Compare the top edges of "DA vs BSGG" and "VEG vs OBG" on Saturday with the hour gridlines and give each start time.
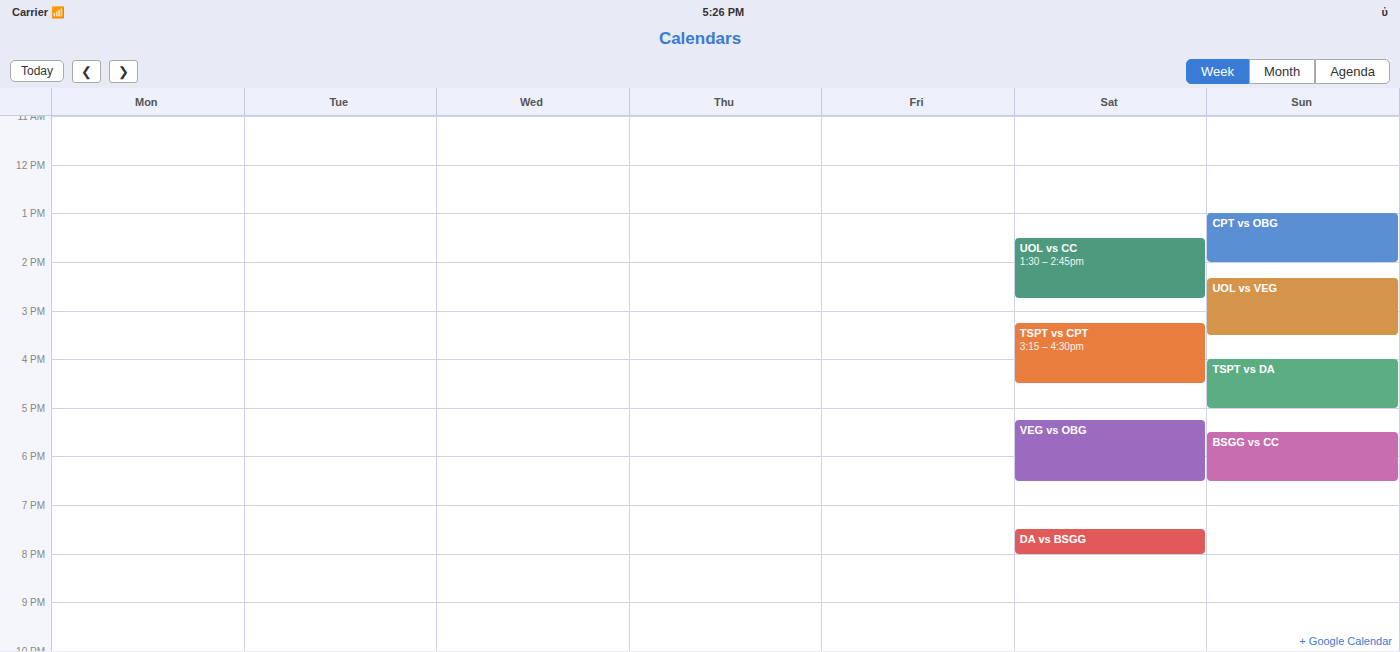
"DA vs BSGG": 7:30 PM, halfway between the 7 PM and 8 PM lines. "VEG vs OBG": 5:15 PM, neither: a quarter of the way from the 5 PM line to the 6 PM line.